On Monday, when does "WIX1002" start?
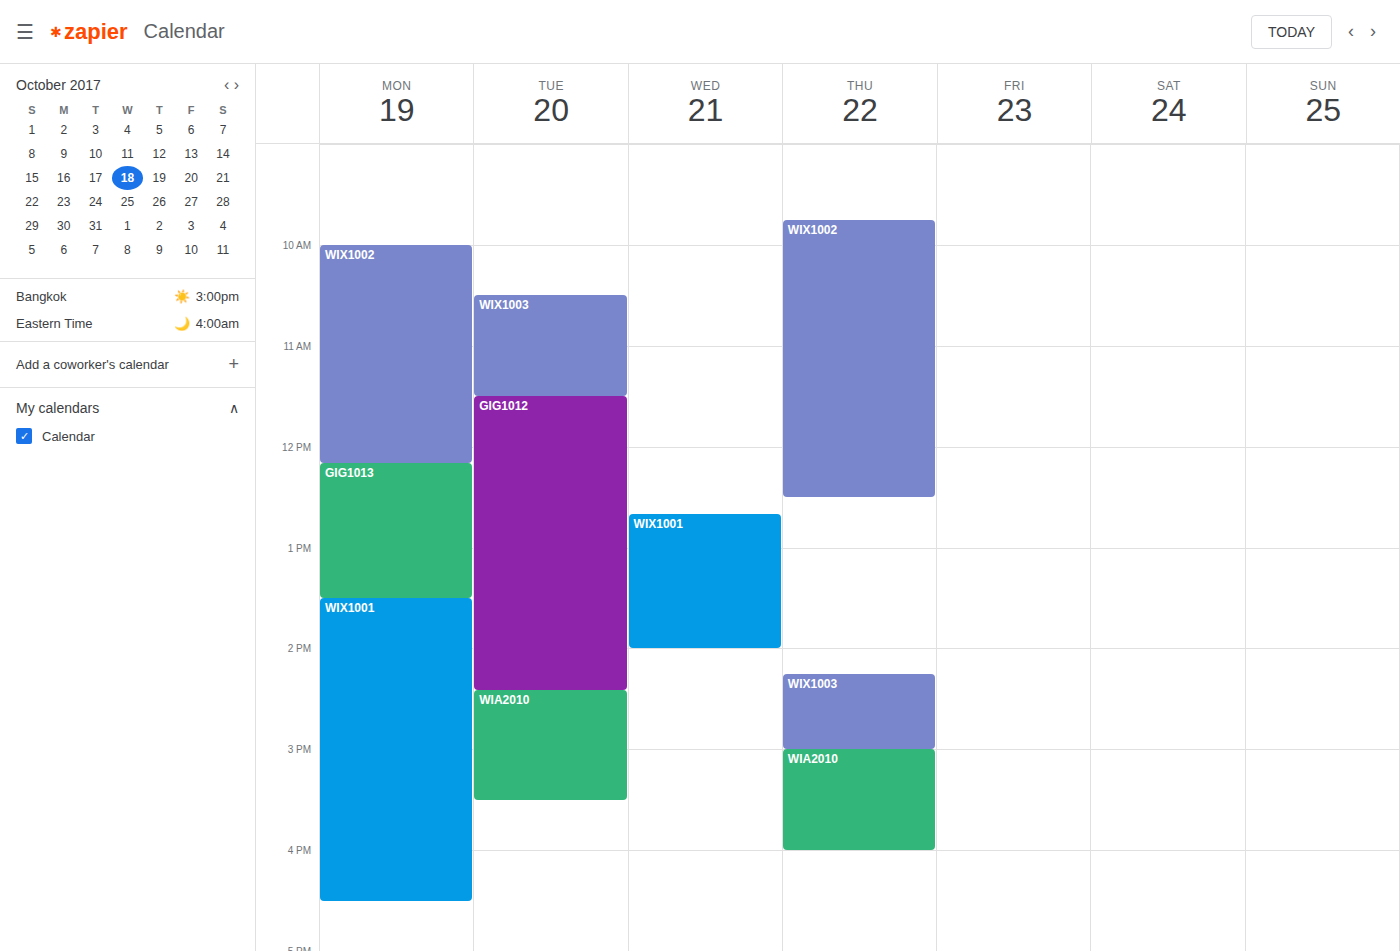
10:00 AM